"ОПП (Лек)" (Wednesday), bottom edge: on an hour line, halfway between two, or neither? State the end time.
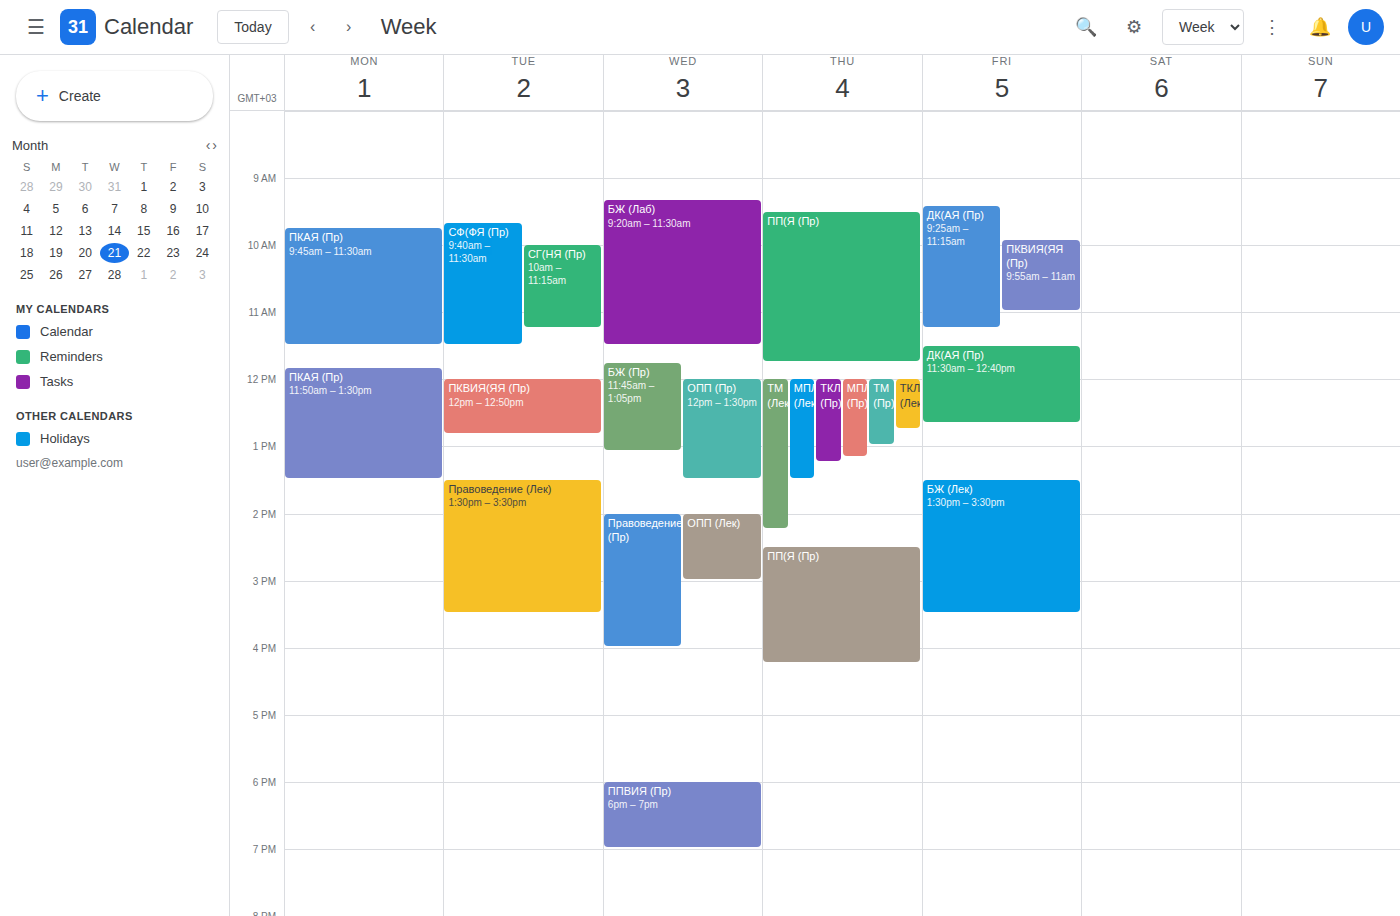
3:00 PM -- exactly on the 3 PM line.